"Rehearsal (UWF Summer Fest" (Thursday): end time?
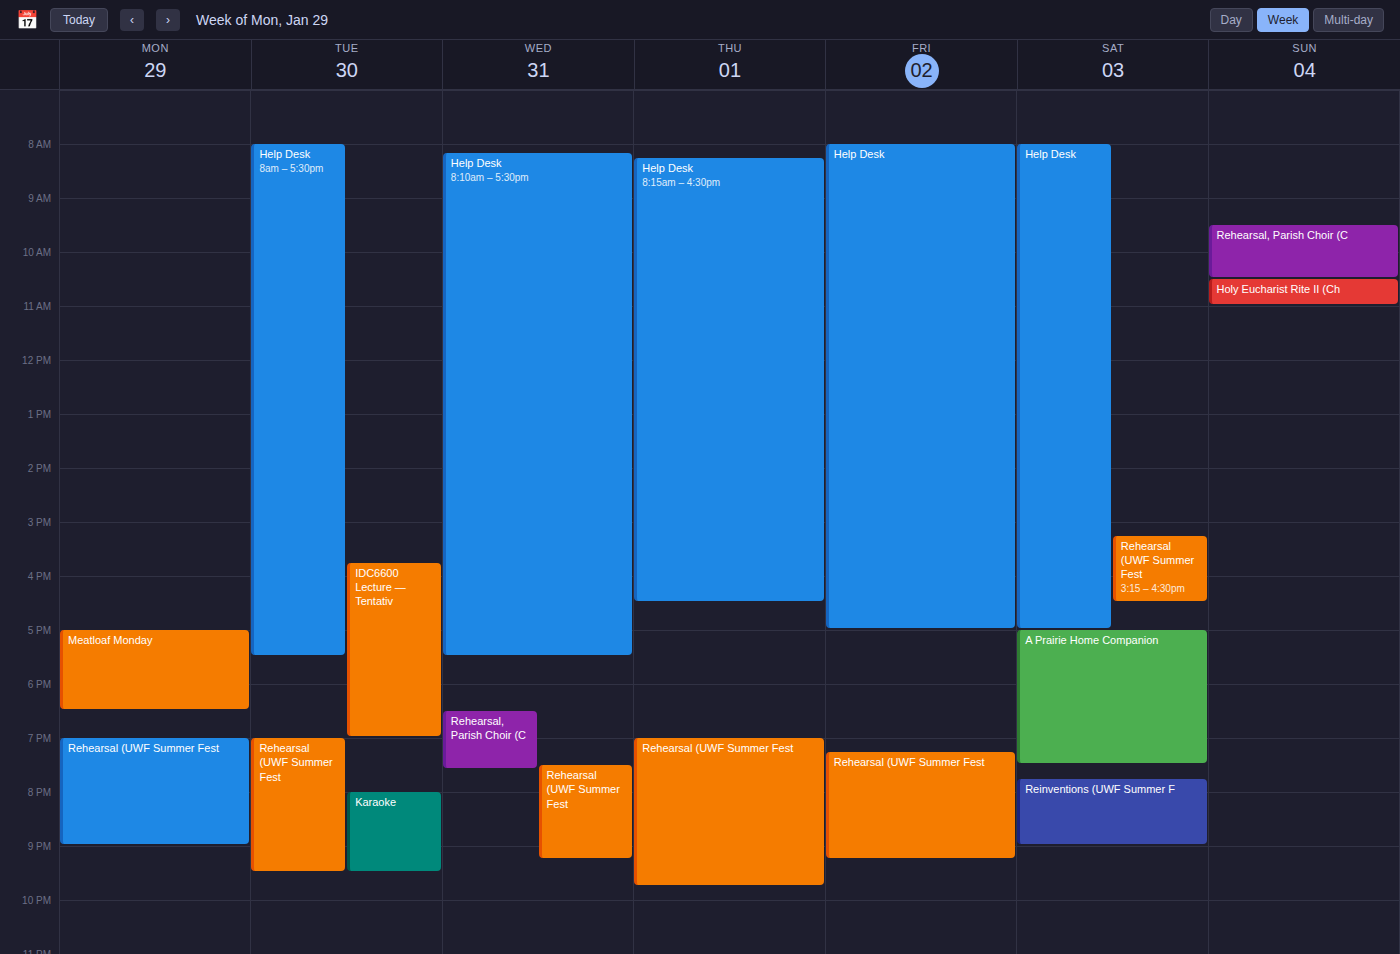
21:45